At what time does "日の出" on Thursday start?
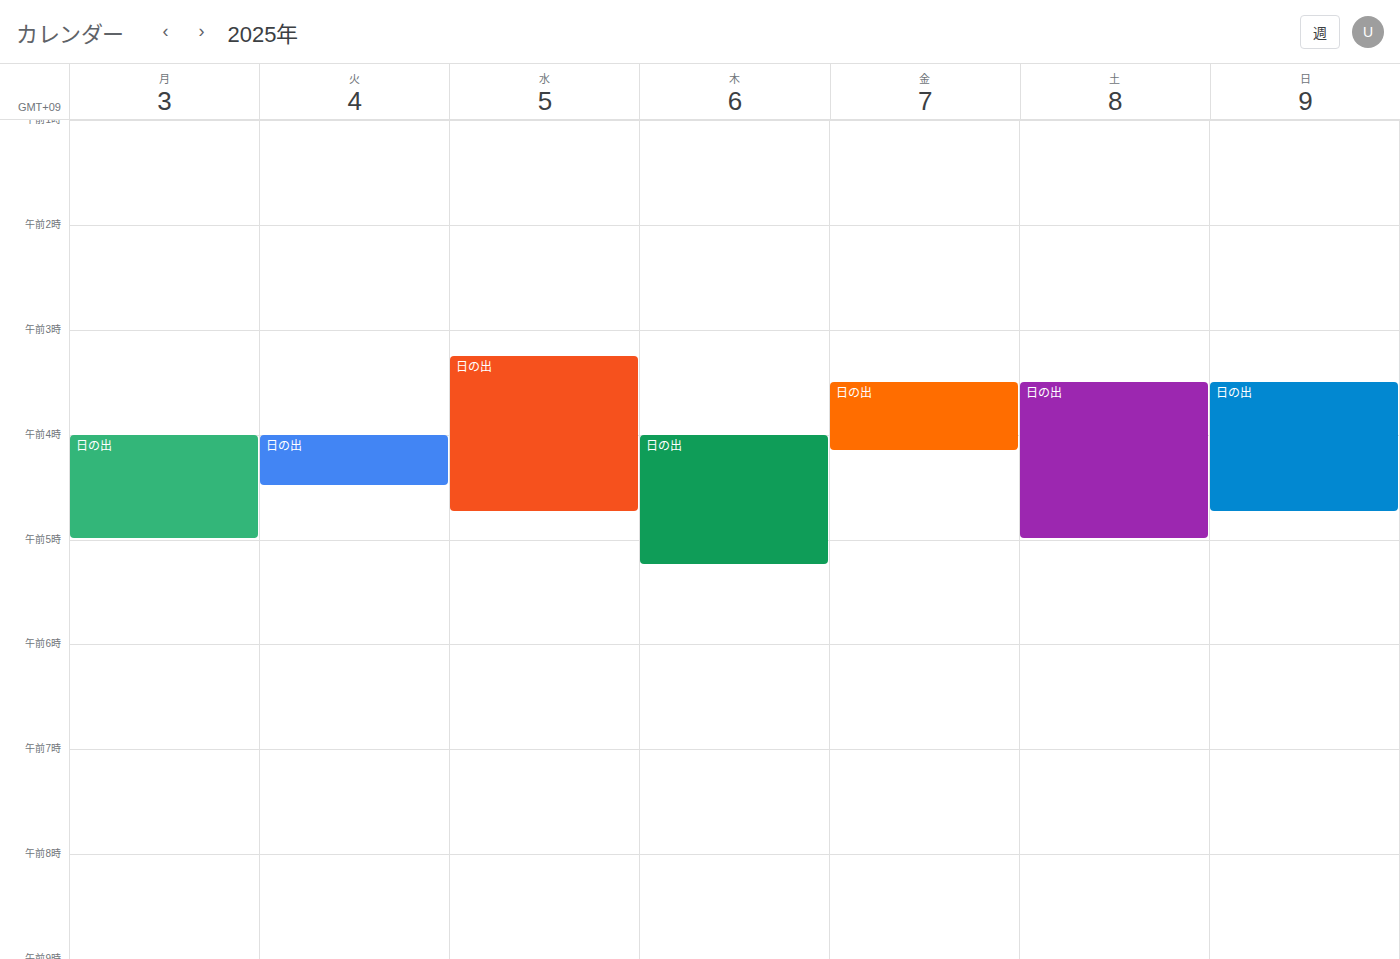
4:00 AM